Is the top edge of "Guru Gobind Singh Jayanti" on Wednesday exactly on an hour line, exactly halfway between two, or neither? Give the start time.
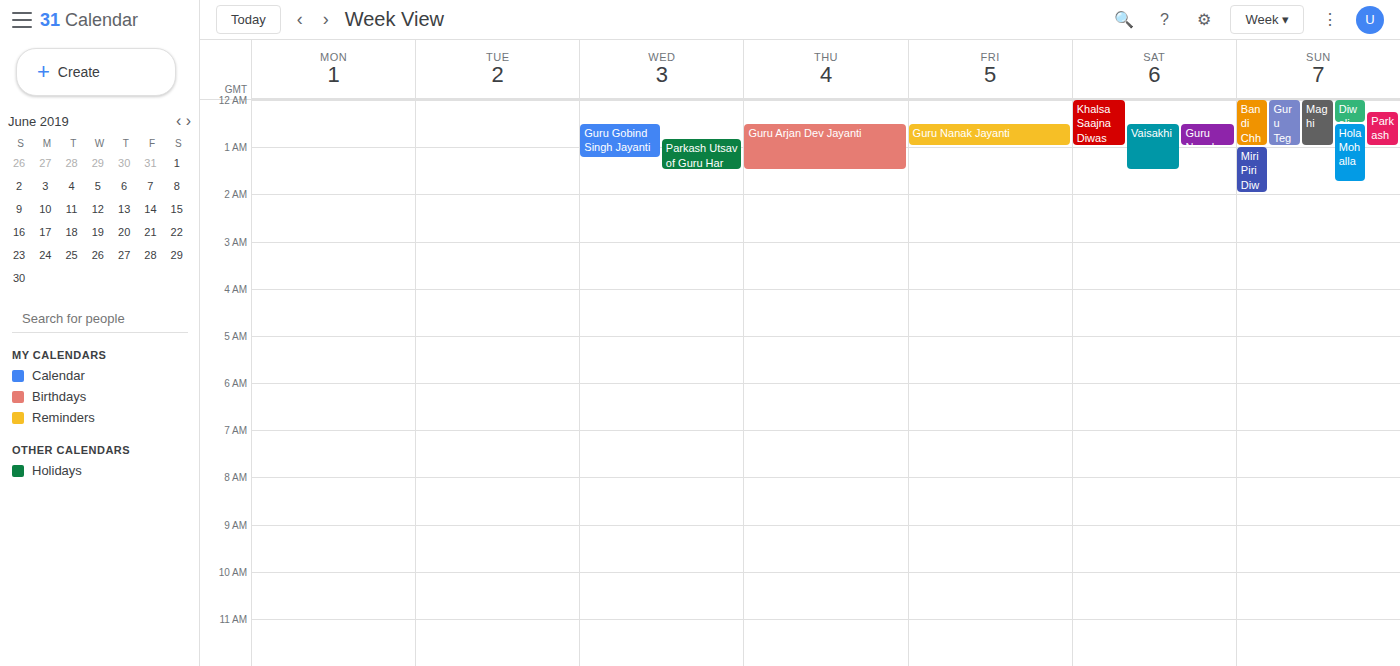
12:30 AM -- halfway between the 12 AM and 1 AM lines.